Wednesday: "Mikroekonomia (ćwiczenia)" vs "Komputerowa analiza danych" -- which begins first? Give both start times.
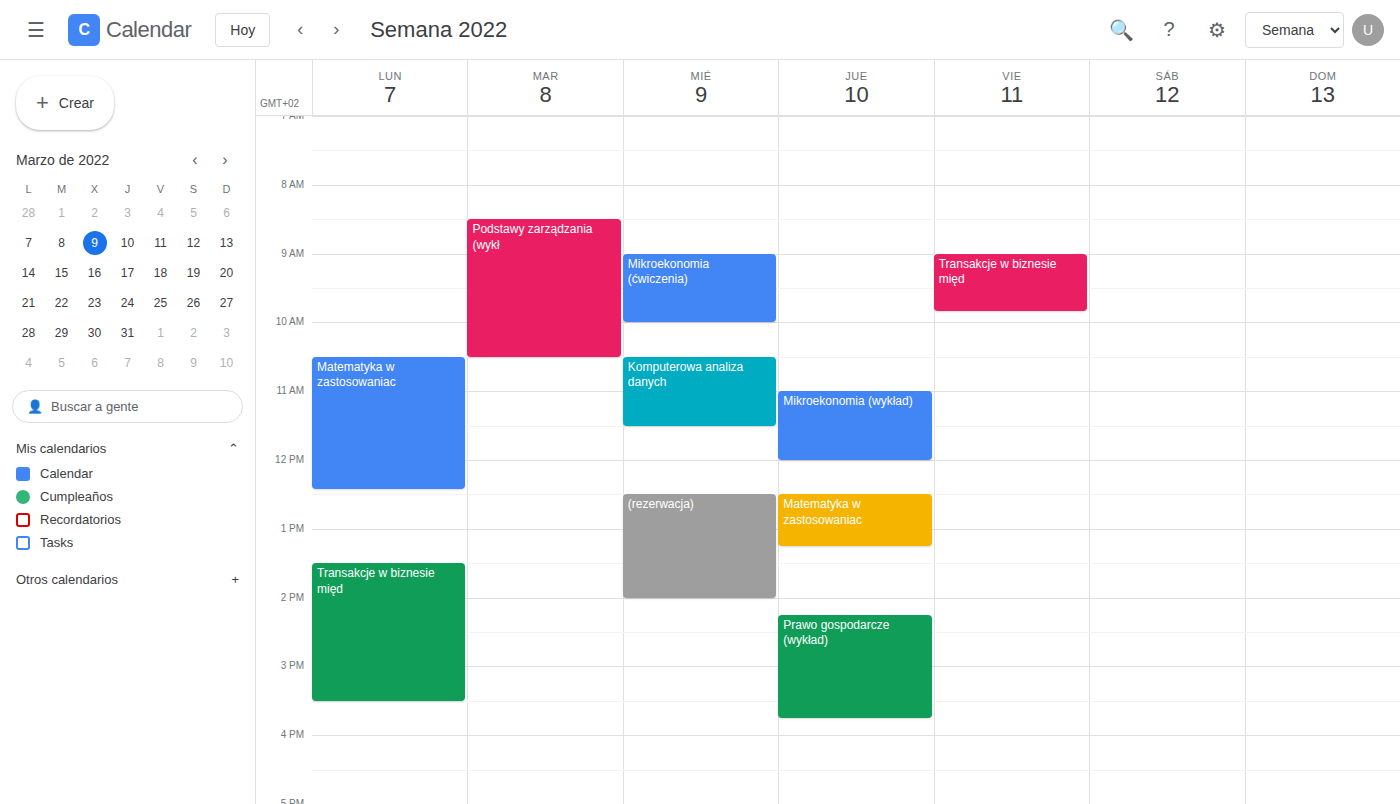
"Mikroekonomia (ćwiczenia)" 9:00 AM; "Komputerowa analiza danych" 10:30 AM.